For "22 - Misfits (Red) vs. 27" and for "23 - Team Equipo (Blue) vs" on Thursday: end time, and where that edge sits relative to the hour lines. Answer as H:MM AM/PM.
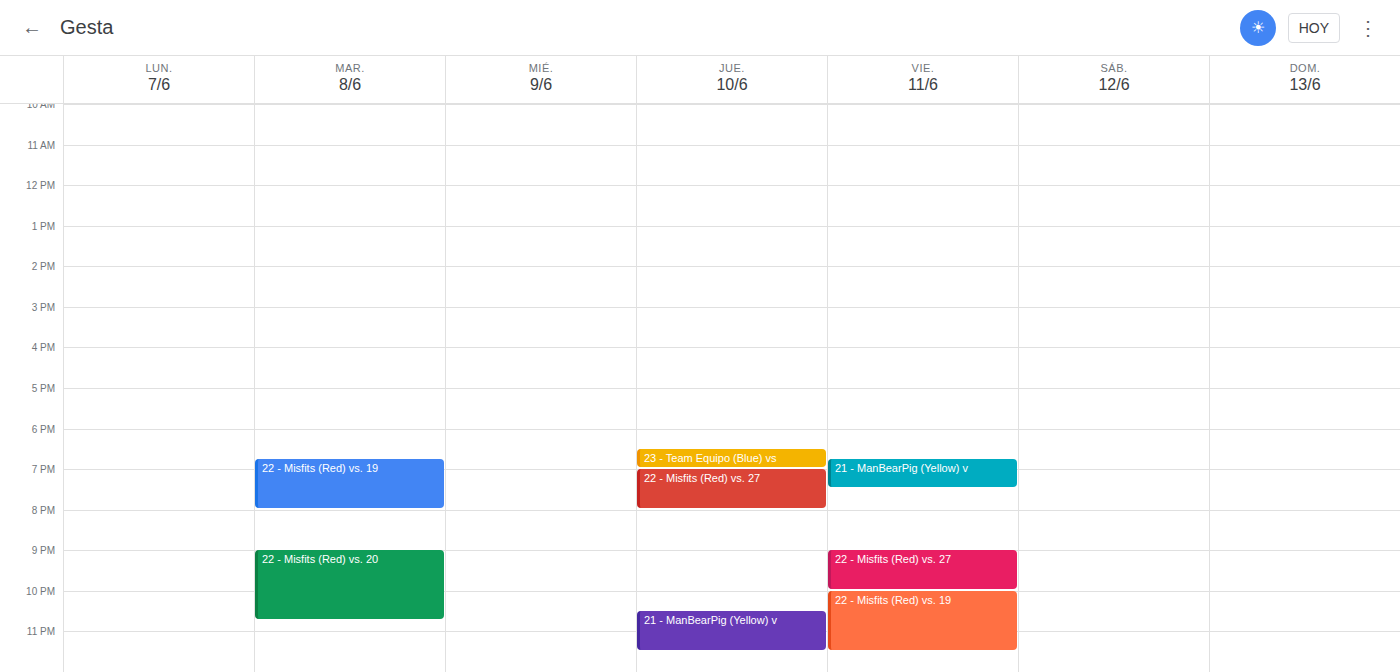
"22 - Misfits (Red) vs. 27": 8:00 PM, exactly on the 8 PM line. "23 - Team Equipo (Blue) vs": 7:00 PM, exactly on the 7 PM line.